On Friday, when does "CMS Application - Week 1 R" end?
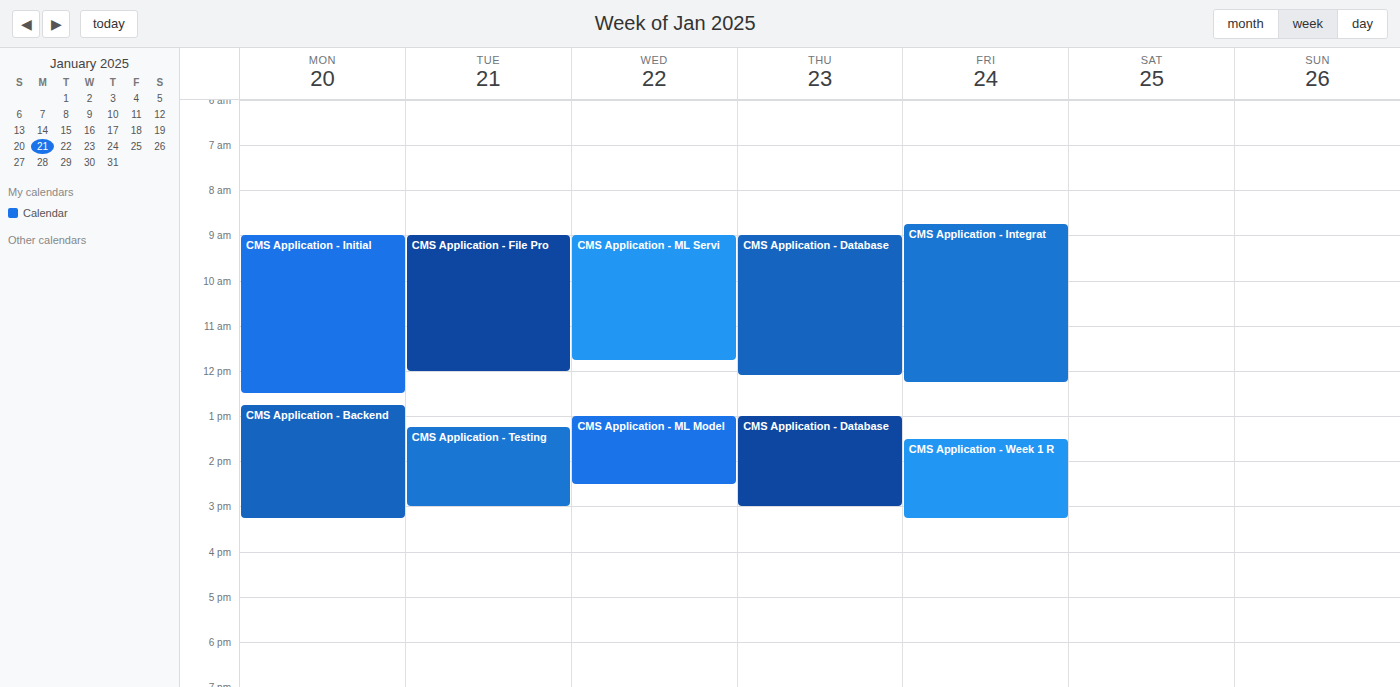
3:15 PM